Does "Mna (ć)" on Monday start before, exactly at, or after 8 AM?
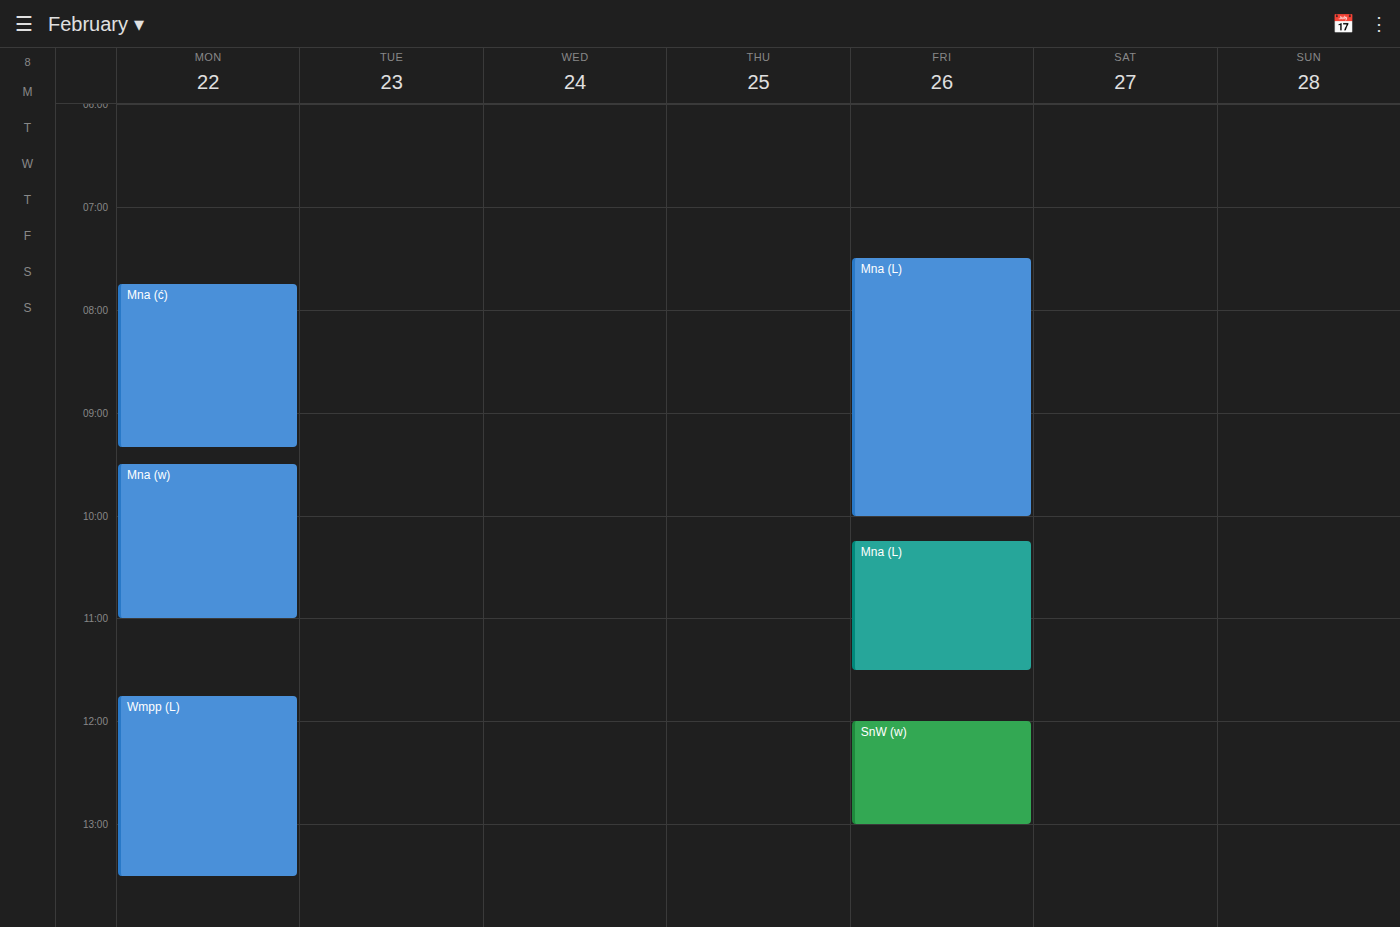
7:45 AM -- before 8 AM, 15 minutes above the 8 AM line.